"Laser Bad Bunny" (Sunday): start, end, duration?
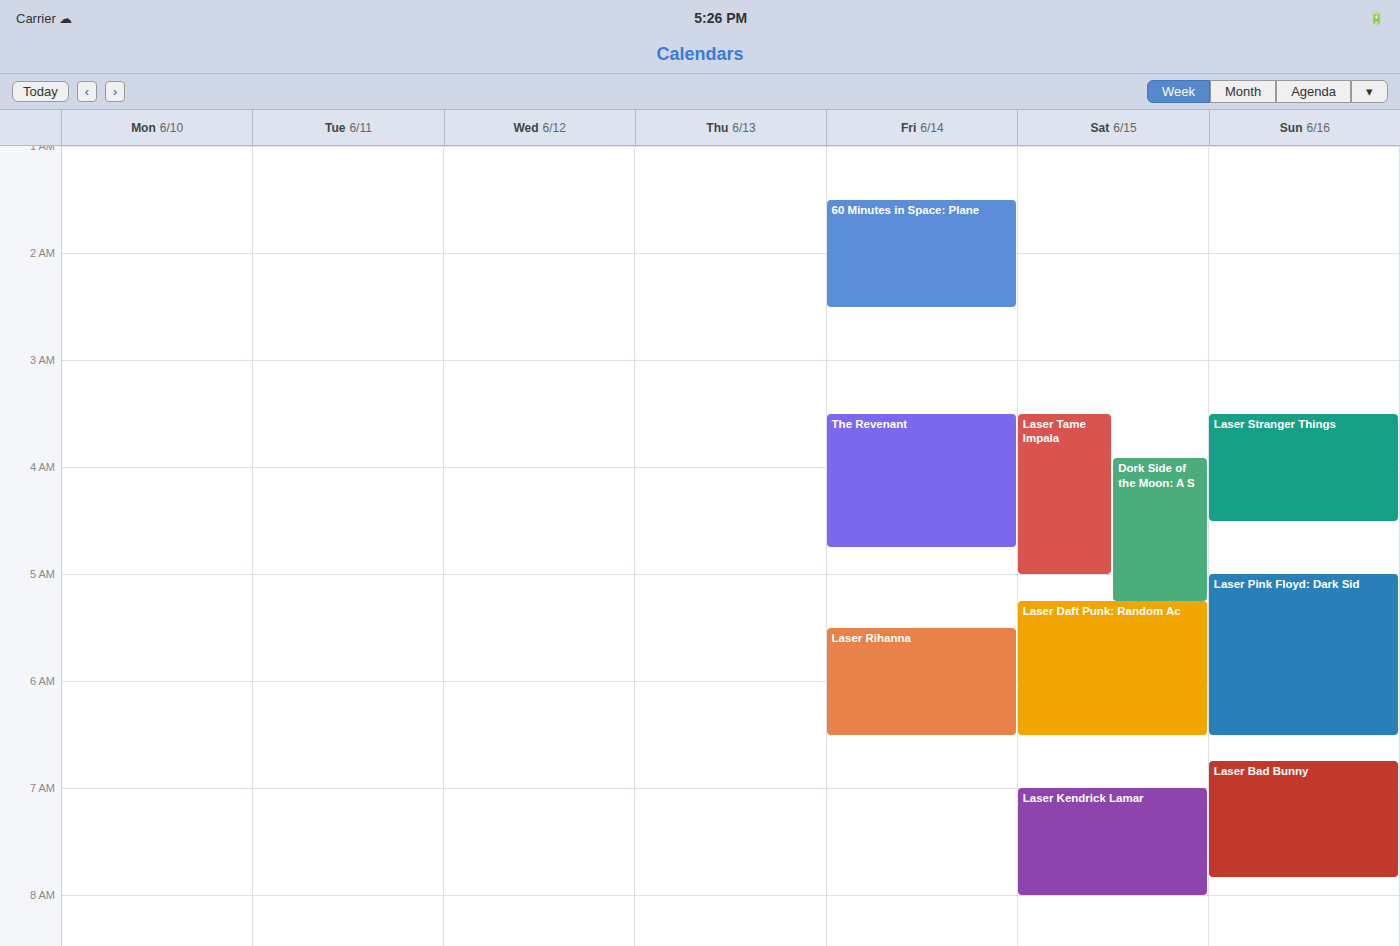
6:45 AM to 7:50 AM, 1 hour 5 minutes